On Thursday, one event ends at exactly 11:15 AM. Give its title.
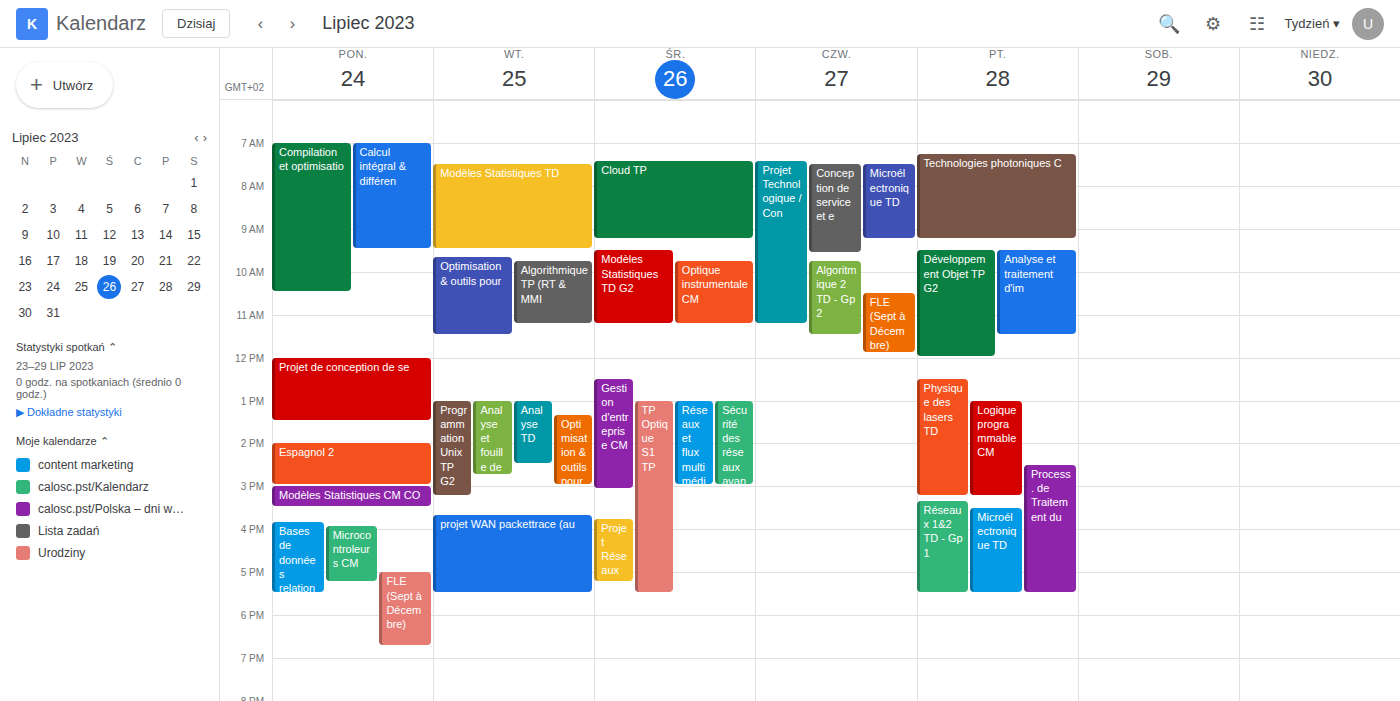
"Projet Technologique / Con"